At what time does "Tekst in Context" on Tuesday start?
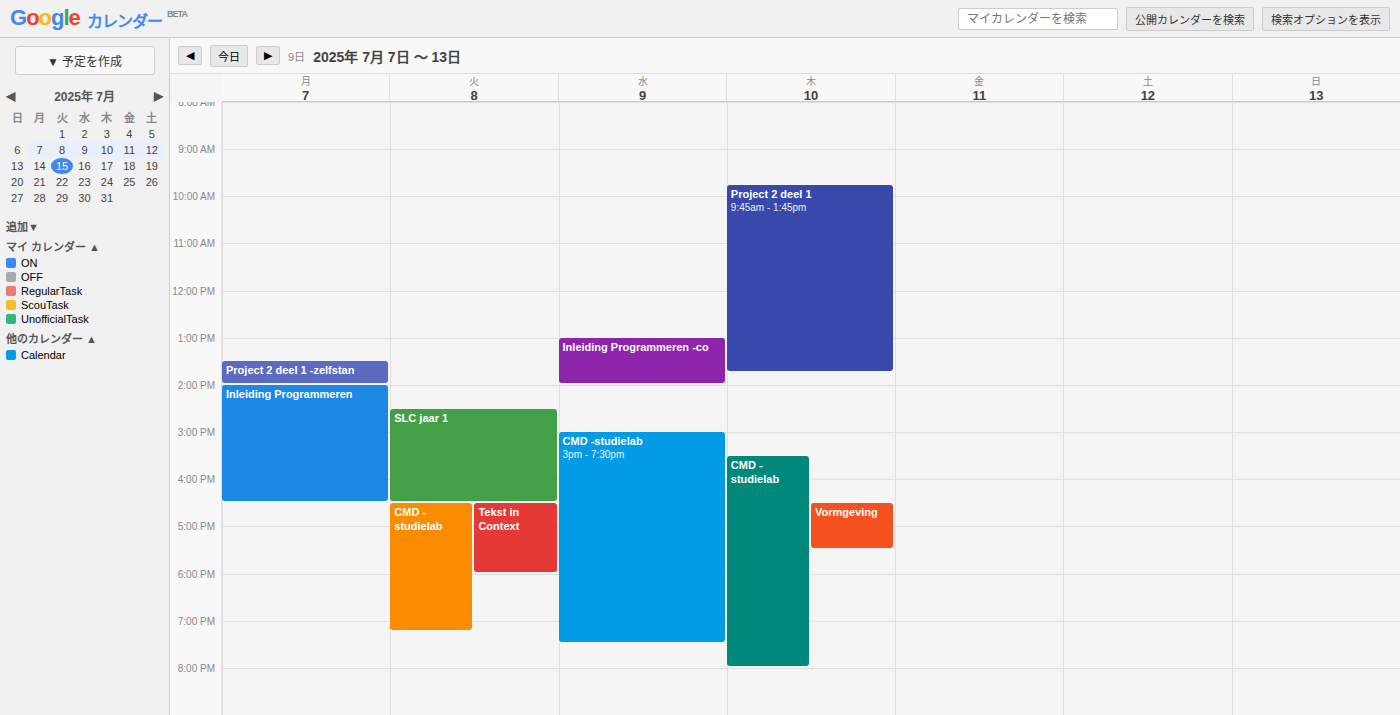
4:30 PM